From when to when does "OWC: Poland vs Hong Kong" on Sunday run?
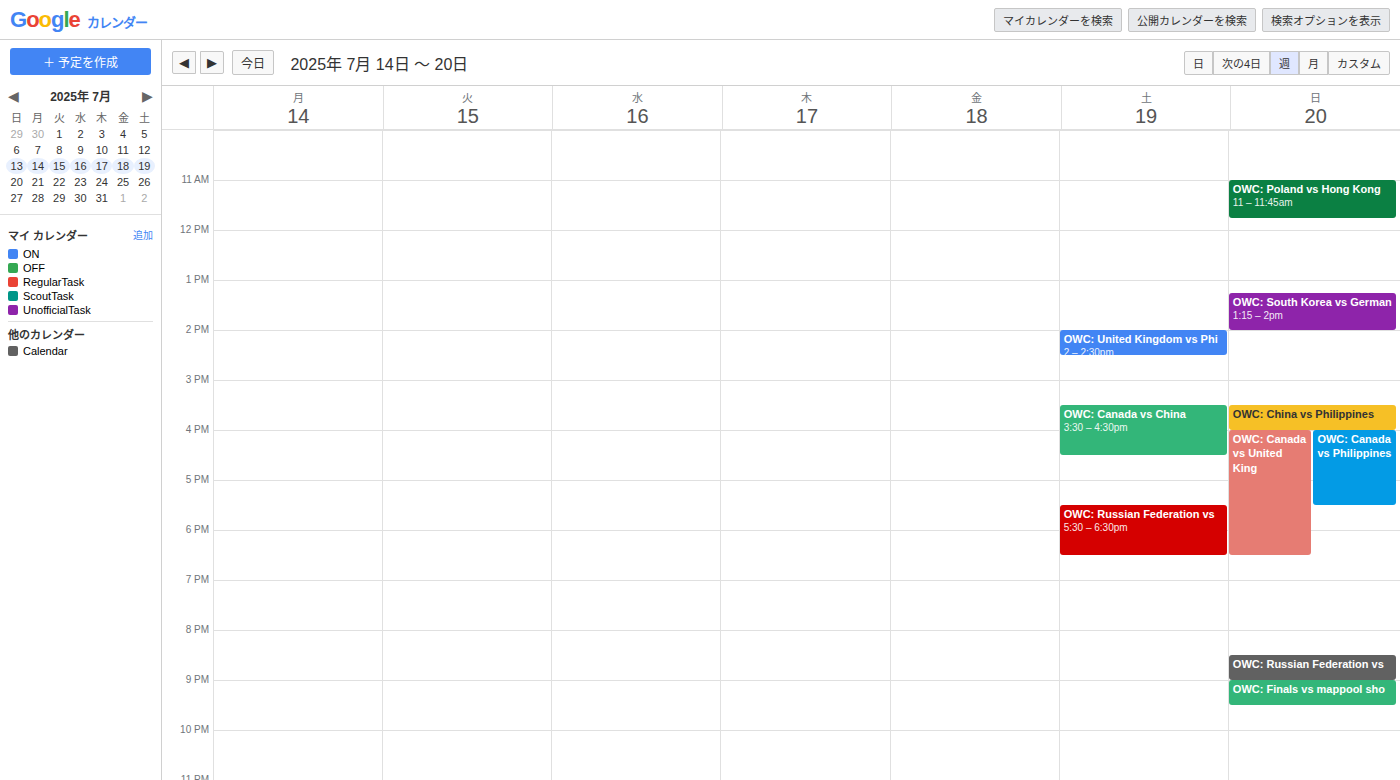
11:00 AM to 11:45 AM